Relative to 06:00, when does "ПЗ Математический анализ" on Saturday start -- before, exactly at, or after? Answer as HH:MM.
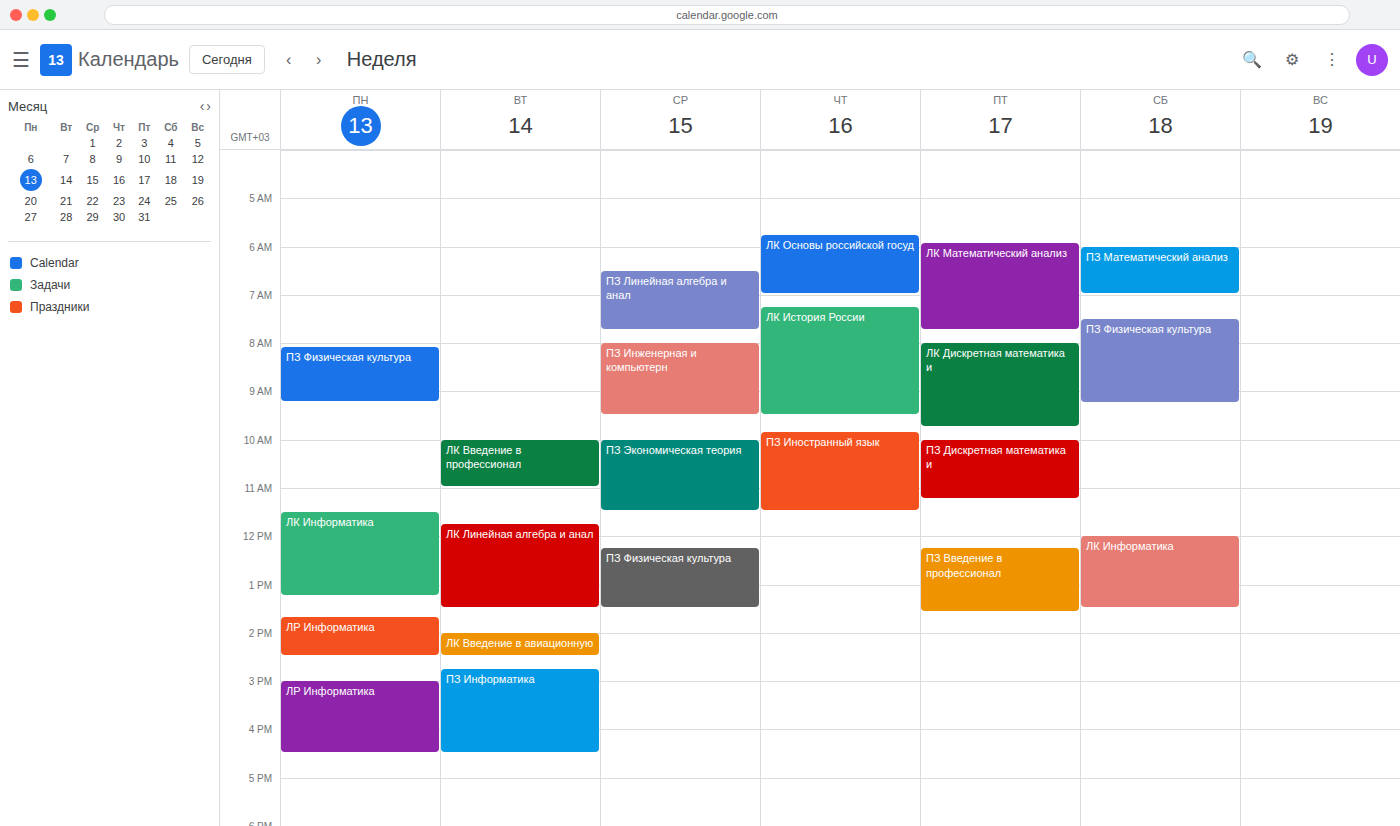
06:00 -- exactly at 06:00, on the 06:00 line.